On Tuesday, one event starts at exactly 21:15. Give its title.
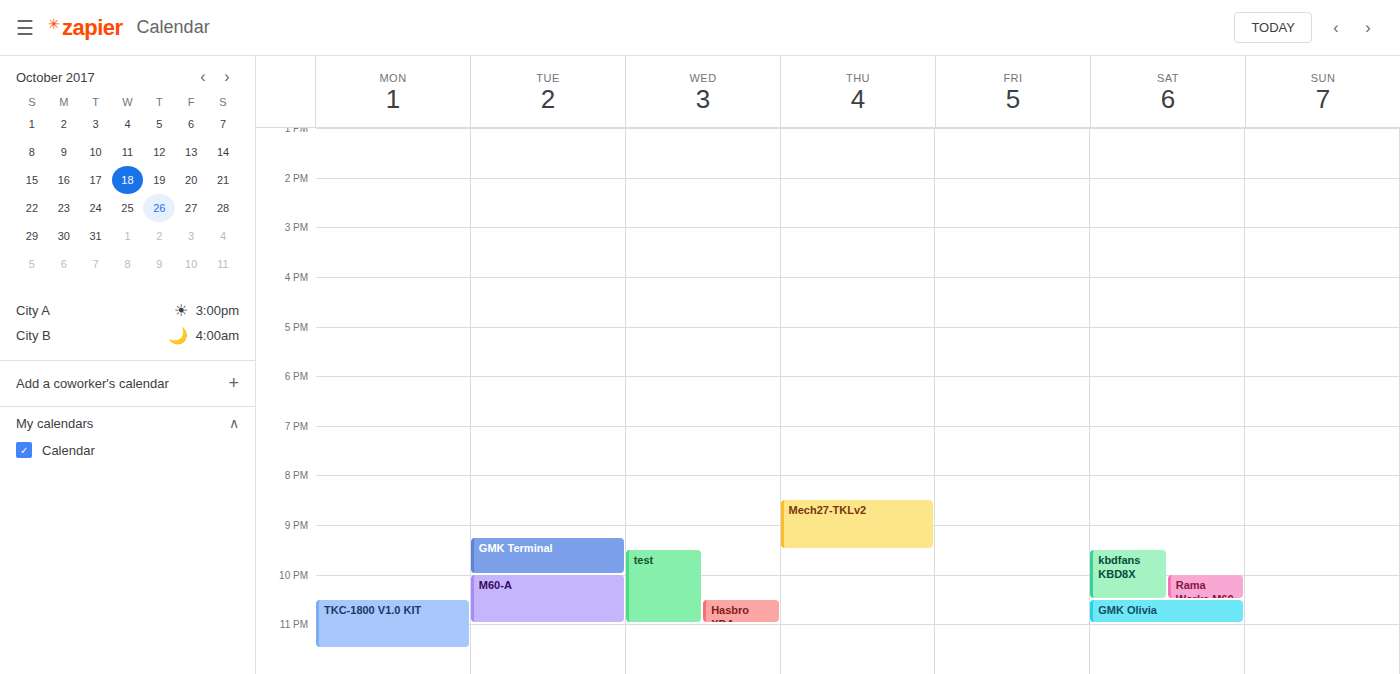
"GMK Terminal"